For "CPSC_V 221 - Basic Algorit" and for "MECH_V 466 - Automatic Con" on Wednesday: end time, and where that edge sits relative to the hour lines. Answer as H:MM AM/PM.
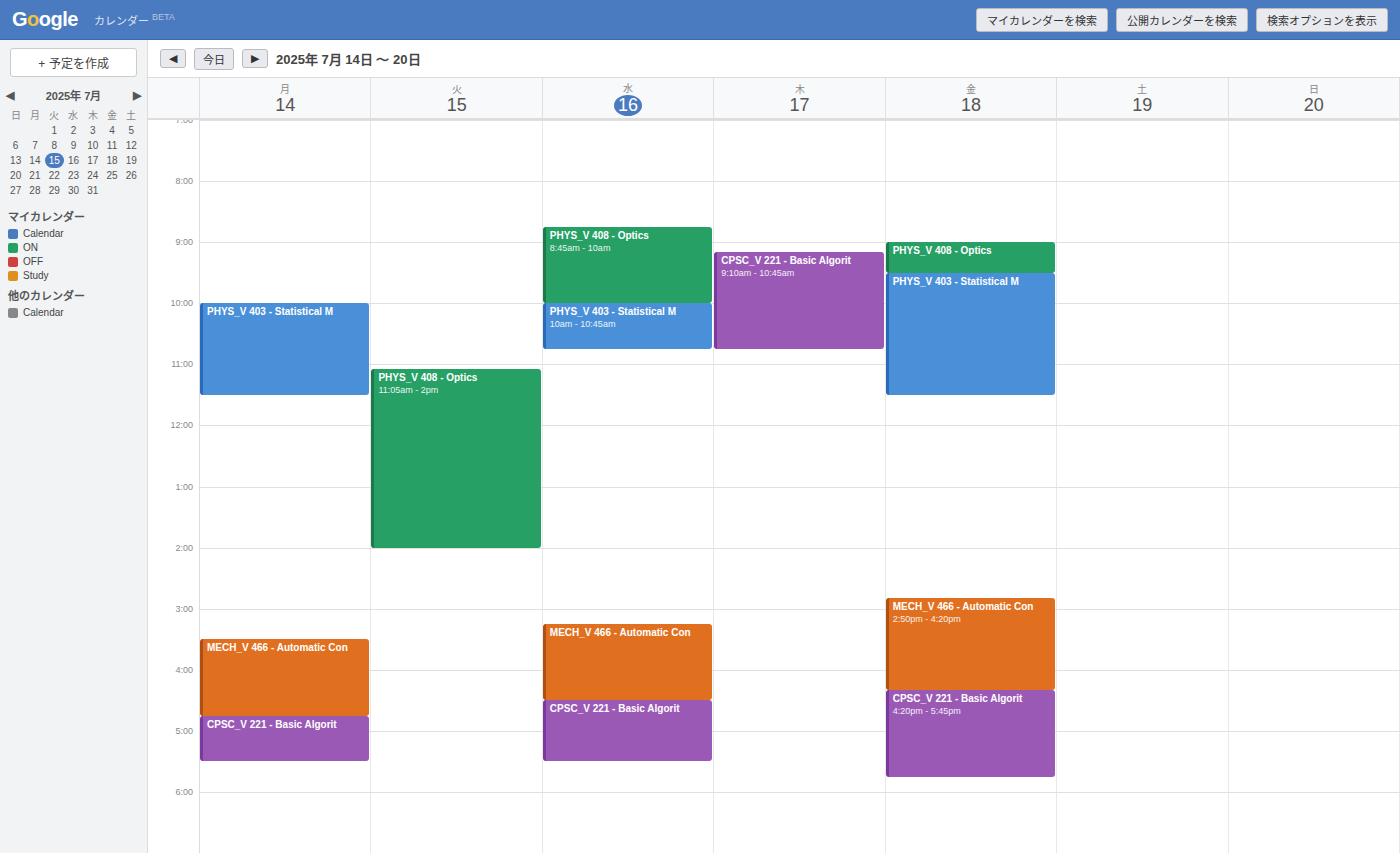
"CPSC_V 221 - Basic Algorit": 5:30 PM, halfway between the 5 PM and 6 PM lines. "MECH_V 466 - Automatic Con": 4:30 PM, halfway between the 4 PM and 5 PM lines.